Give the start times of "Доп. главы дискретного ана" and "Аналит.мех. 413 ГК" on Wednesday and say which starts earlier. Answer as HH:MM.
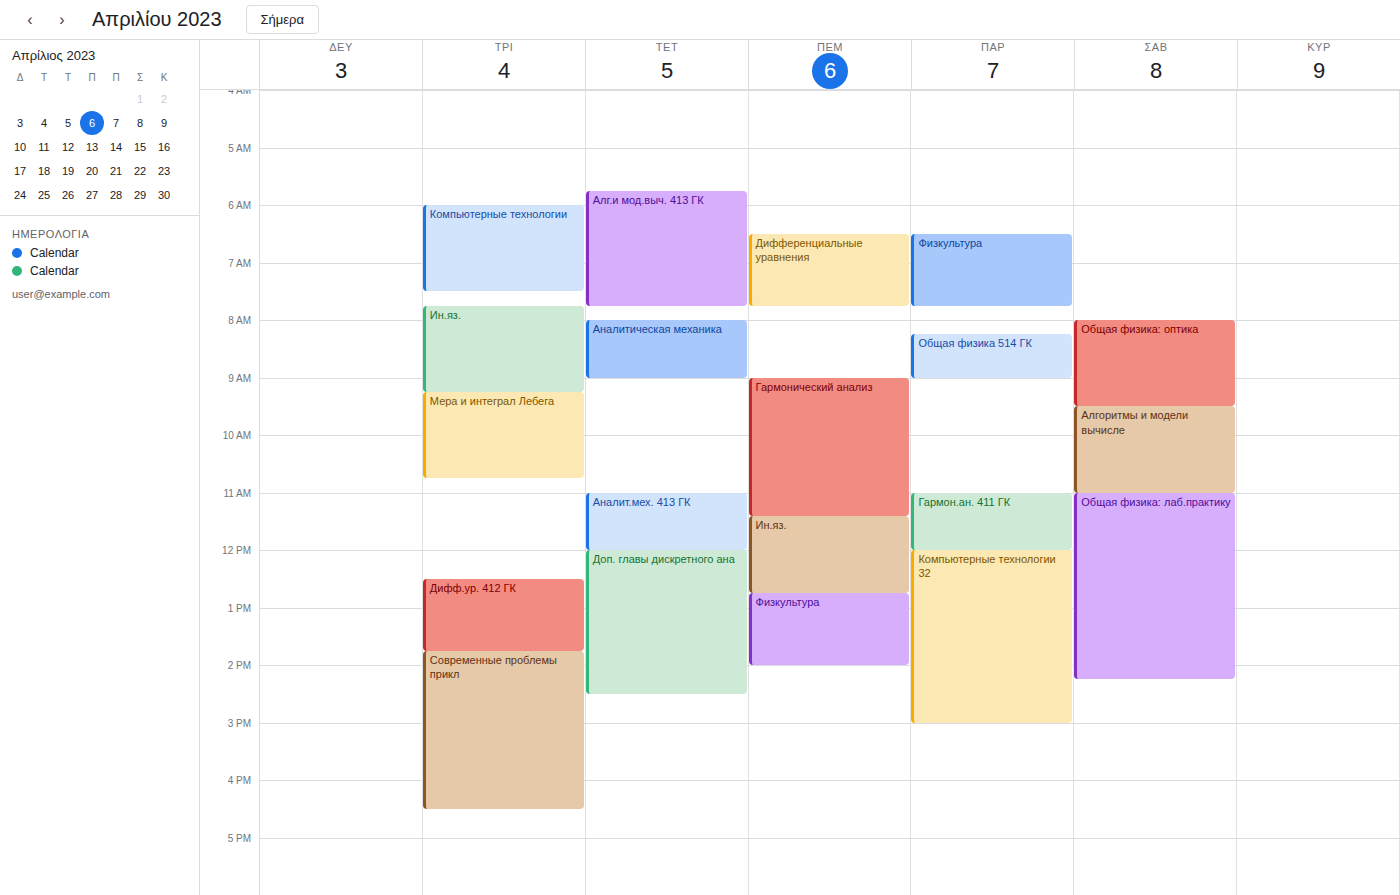
"Аналит.мех. 413 ГК" 11:00; "Доп. главы дискретного ана" 12:00.